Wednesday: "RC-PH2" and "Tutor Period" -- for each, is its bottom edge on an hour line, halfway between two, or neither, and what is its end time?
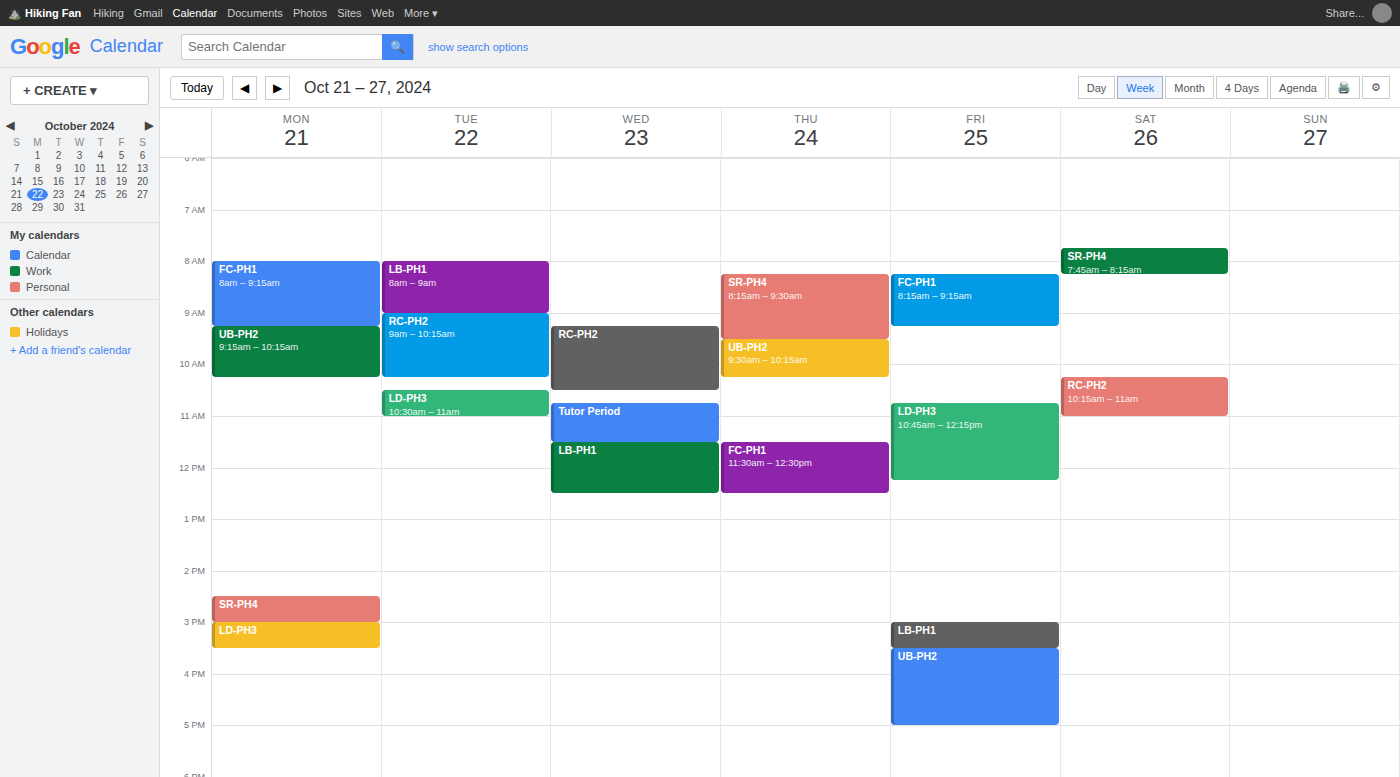
"RC-PH2": 10:30 AM, halfway between the 10 AM and 11 AM lines. "Tutor Period": 11:30 AM, halfway between the 11 AM and 12 PM lines.